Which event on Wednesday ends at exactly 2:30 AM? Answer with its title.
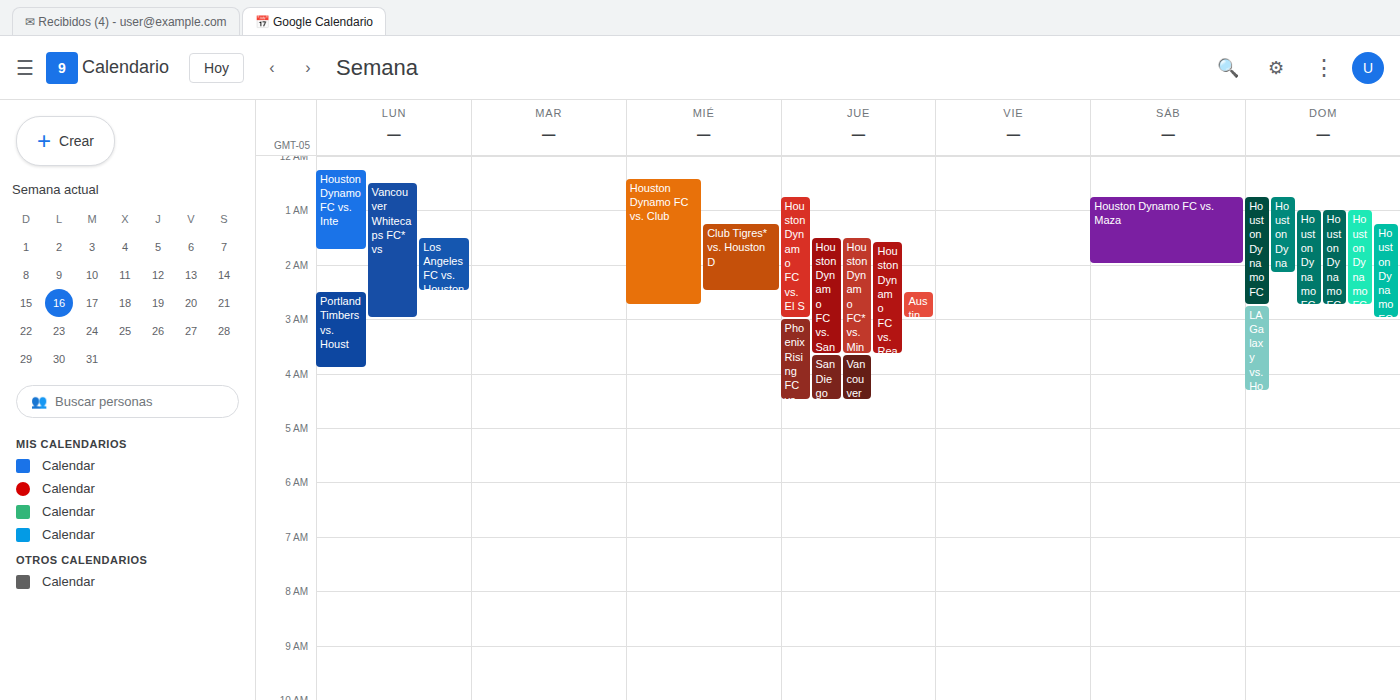
"Club Tigres* vs. Houston D"